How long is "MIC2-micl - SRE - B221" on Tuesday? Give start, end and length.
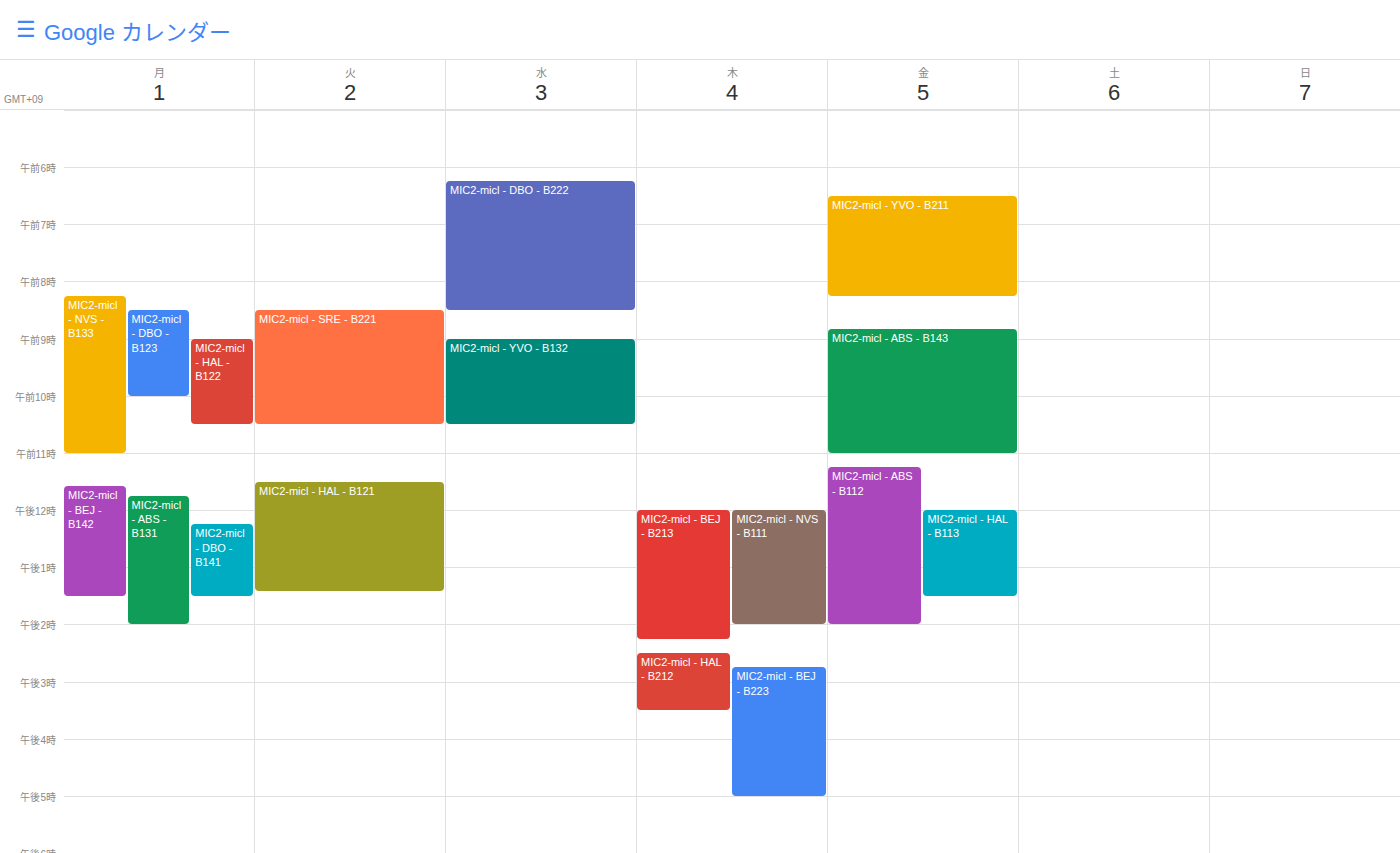
08:30 to 10:30, 2 hours